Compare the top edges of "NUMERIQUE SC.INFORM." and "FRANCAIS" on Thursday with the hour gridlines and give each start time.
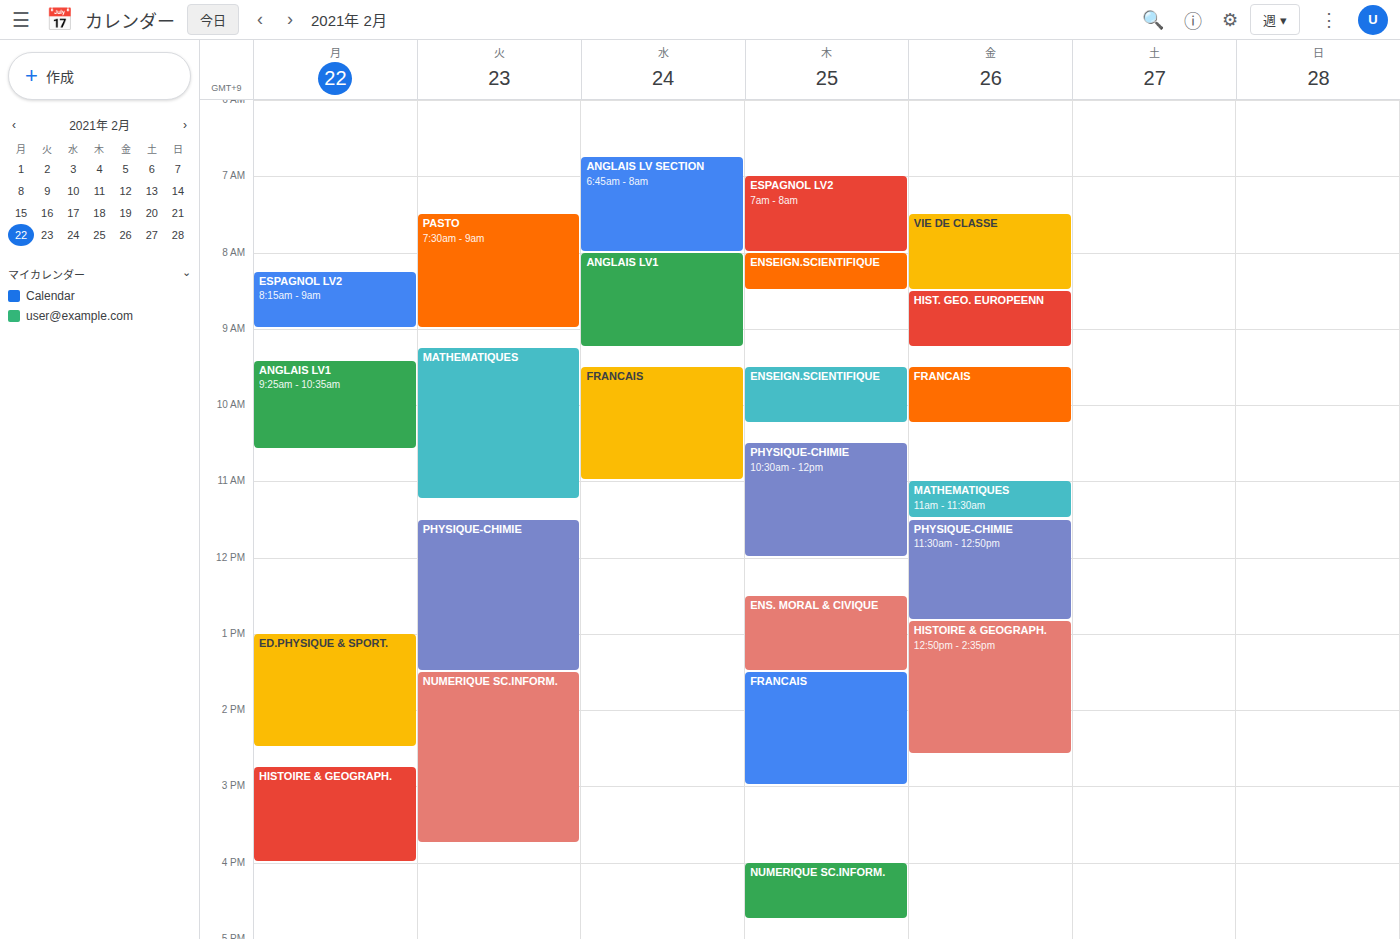
"NUMERIQUE SC.INFORM.": 4:00 PM, exactly on the 4 PM line. "FRANCAIS": 1:30 PM, halfway between the 1 PM and 2 PM lines.